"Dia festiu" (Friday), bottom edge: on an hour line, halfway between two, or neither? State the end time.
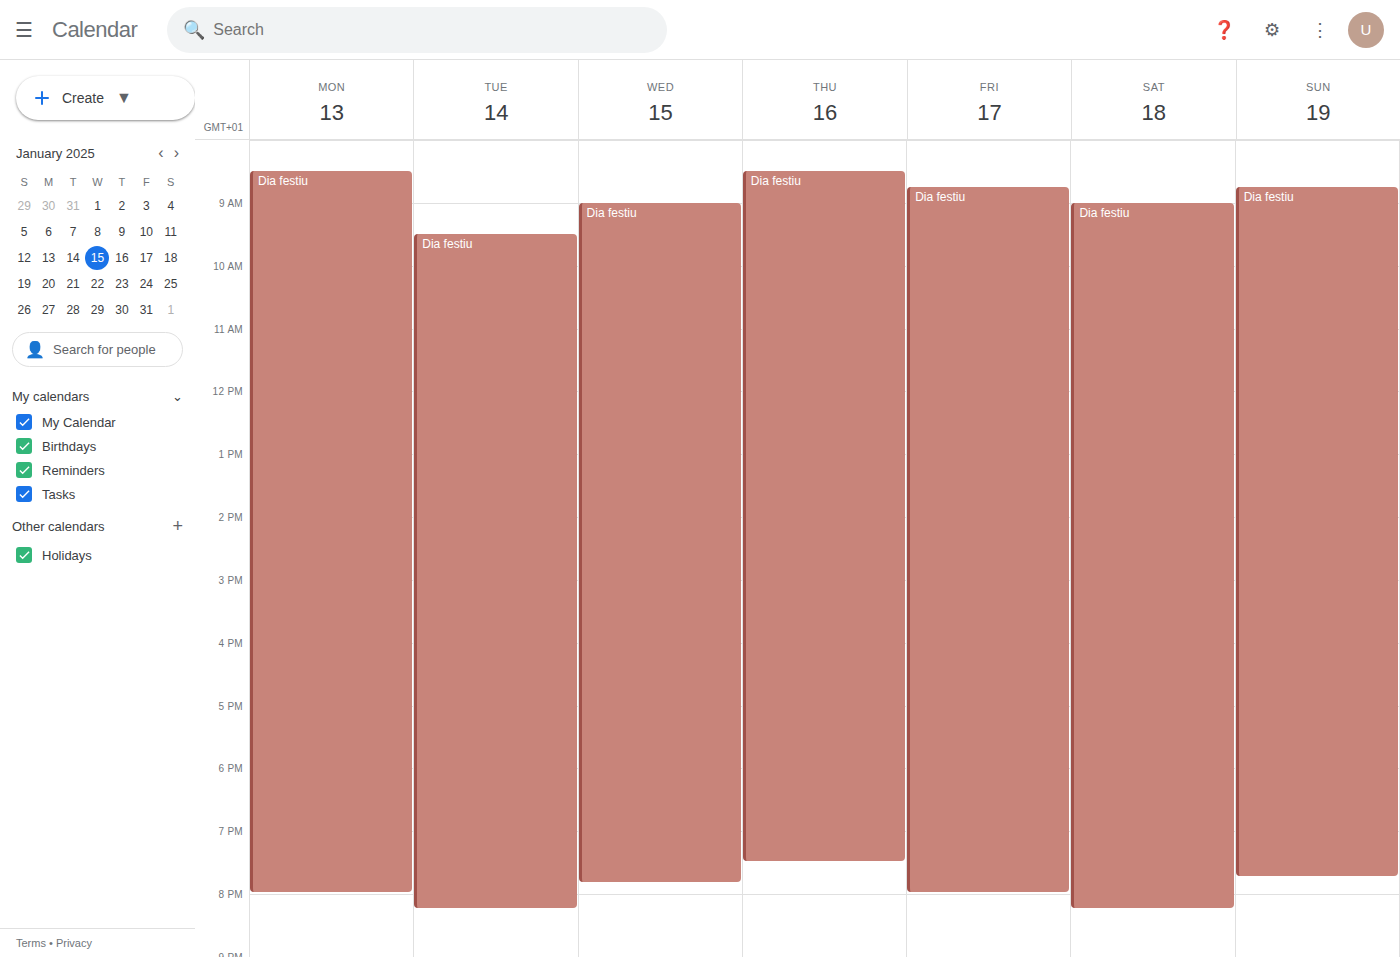
8:00 PM -- exactly on the 8 PM line.